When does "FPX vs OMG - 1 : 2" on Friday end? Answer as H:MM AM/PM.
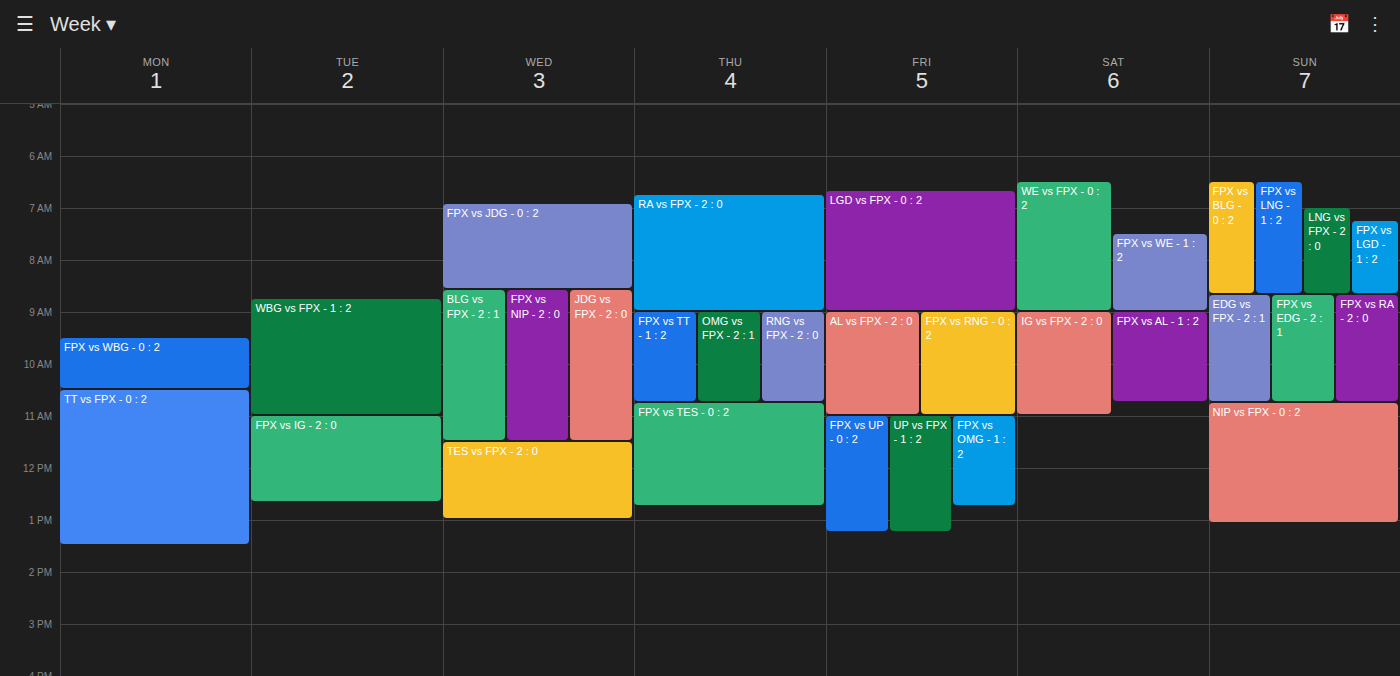
12:45 PM